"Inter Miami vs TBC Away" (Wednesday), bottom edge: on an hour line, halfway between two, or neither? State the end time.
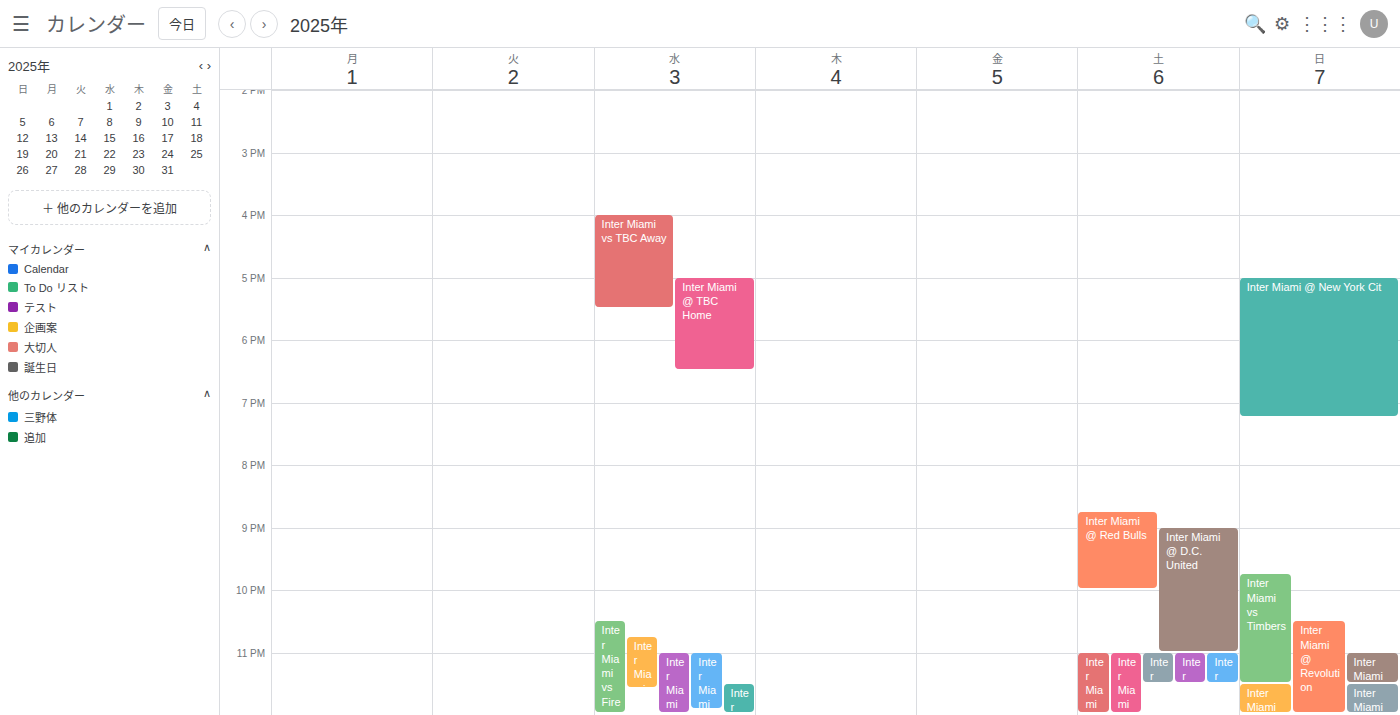
17:30 -- halfway between the 17:00 and 18:00 lines.